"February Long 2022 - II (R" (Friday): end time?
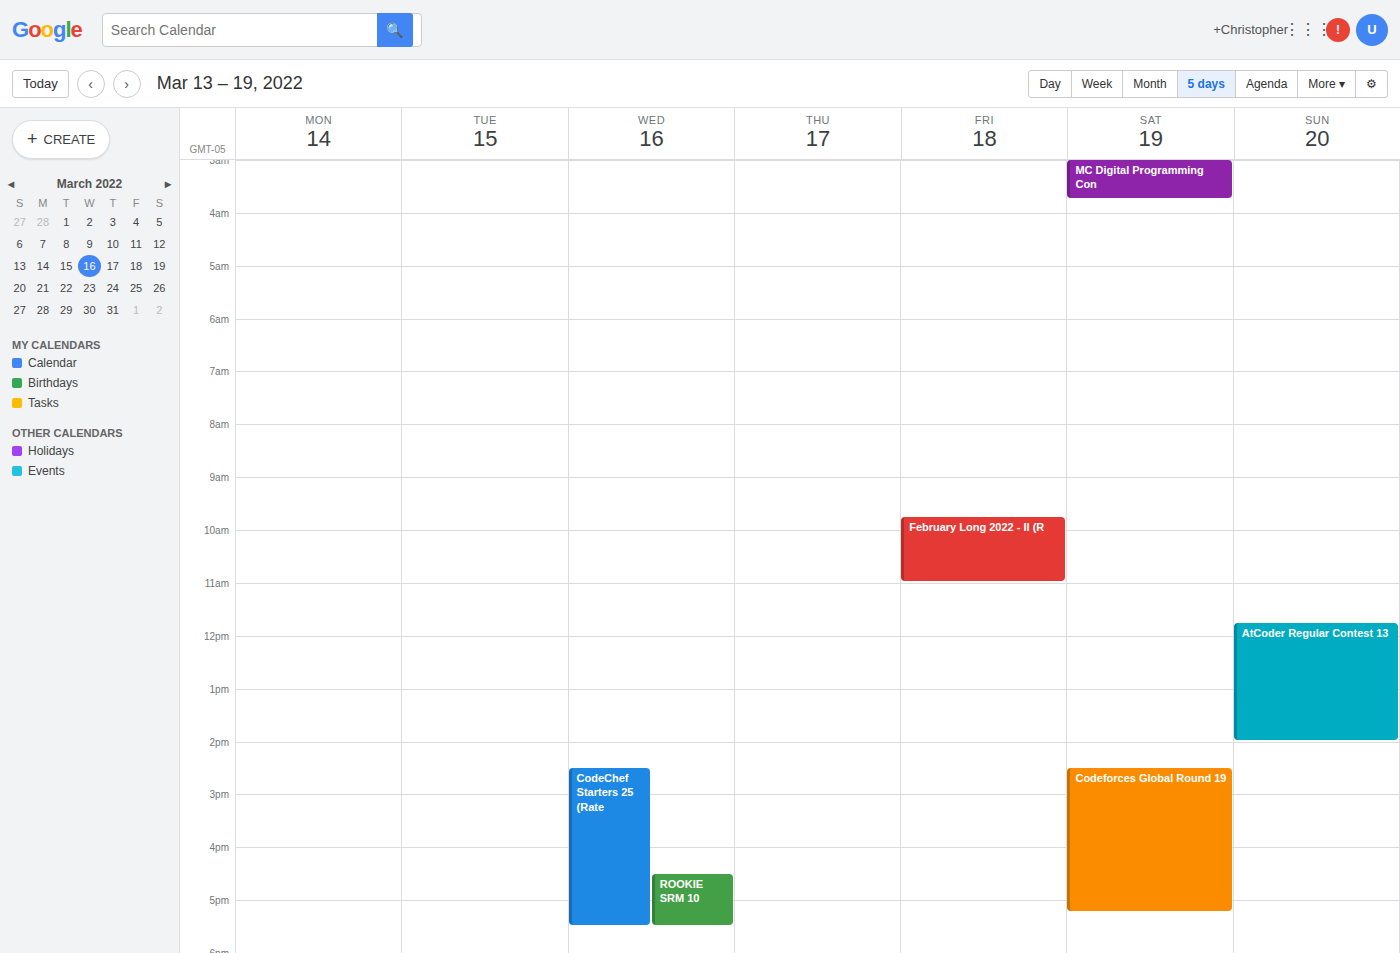
11:00 AM